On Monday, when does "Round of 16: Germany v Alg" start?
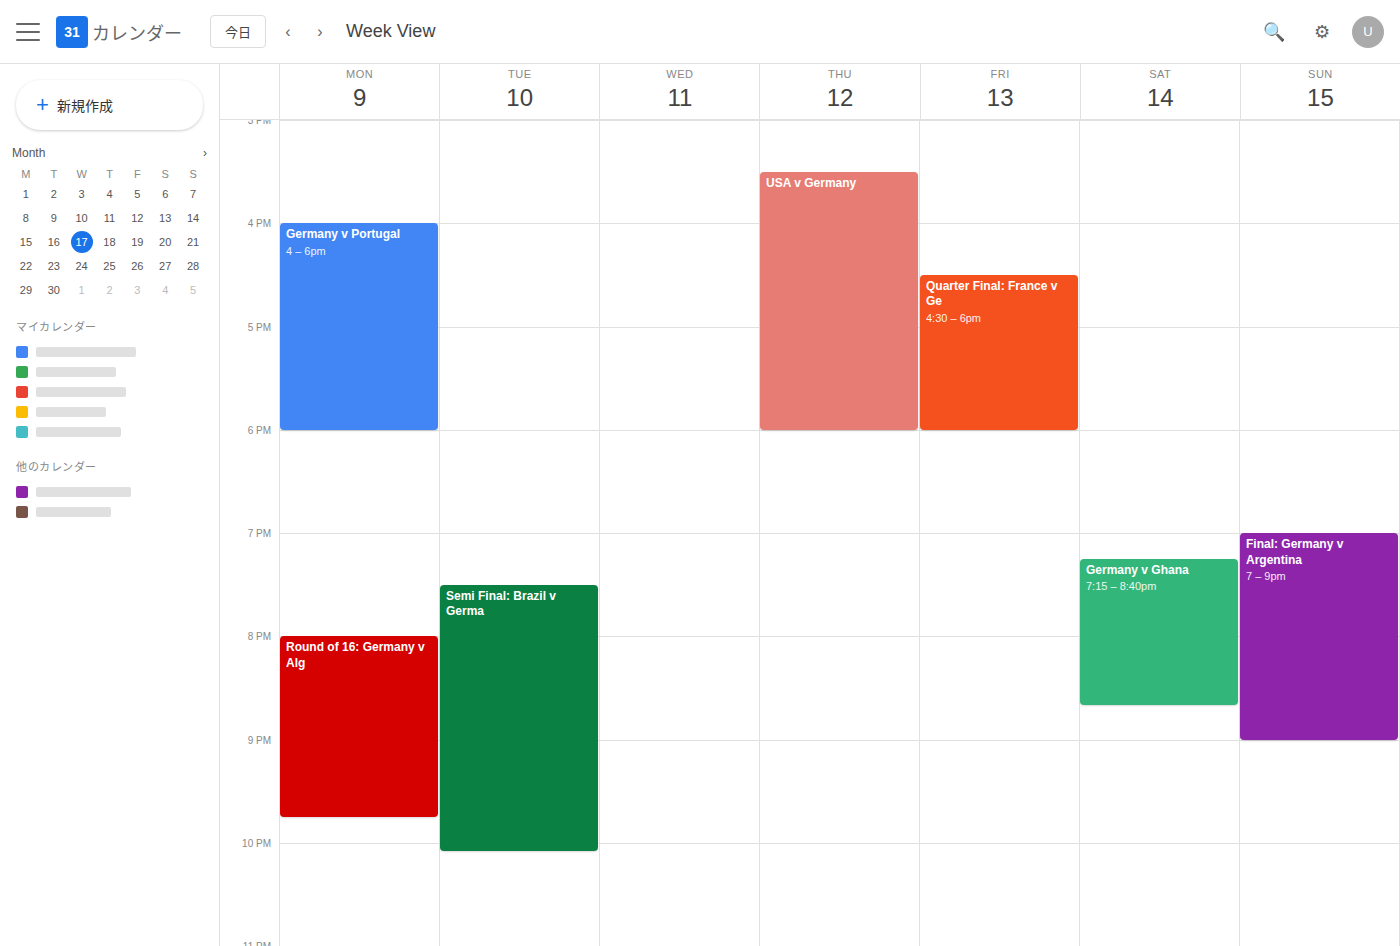
8:00 PM